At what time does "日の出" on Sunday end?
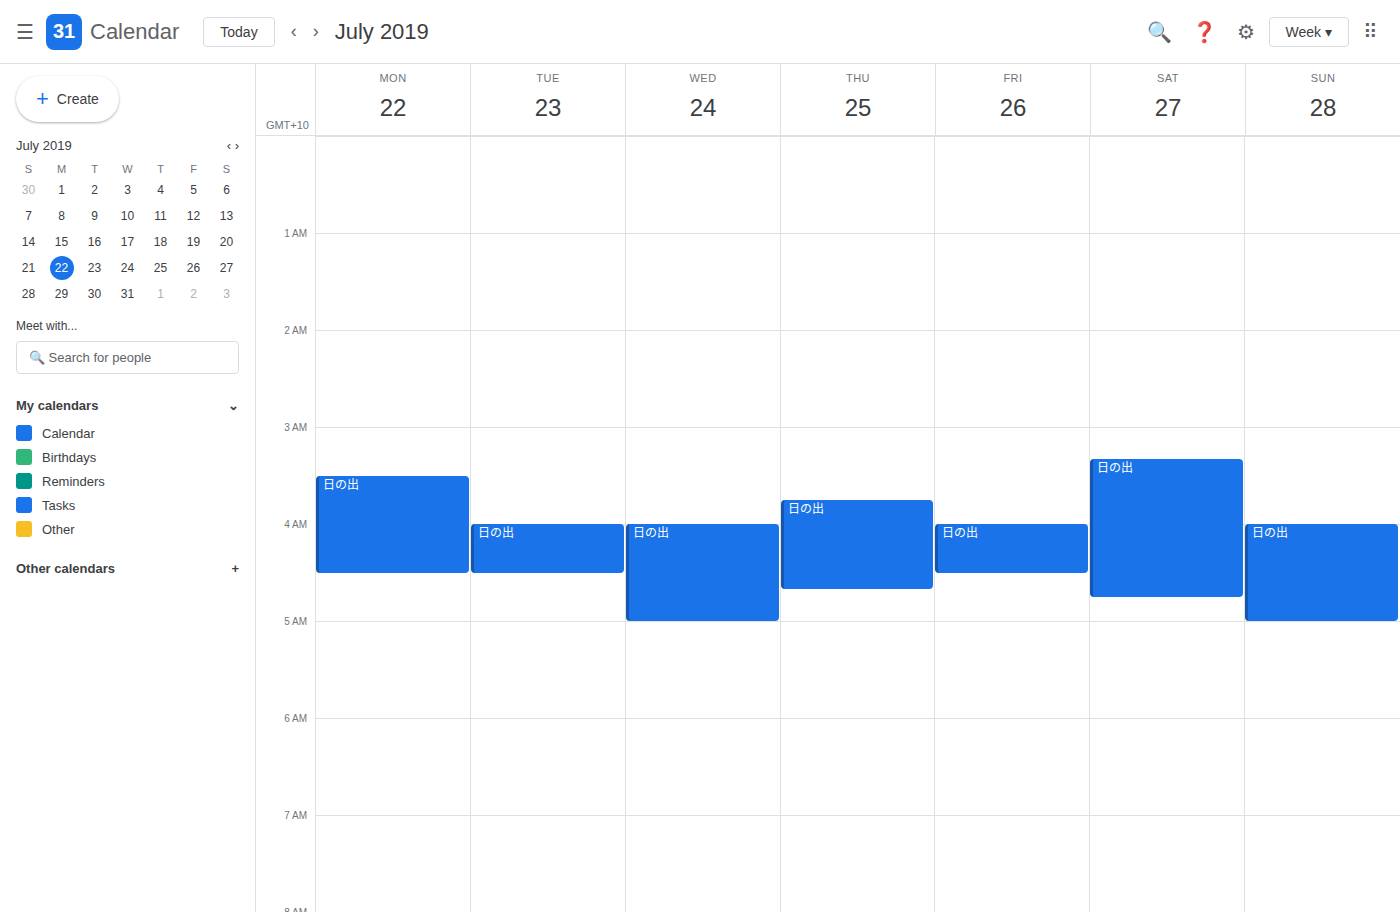
5:00 AM